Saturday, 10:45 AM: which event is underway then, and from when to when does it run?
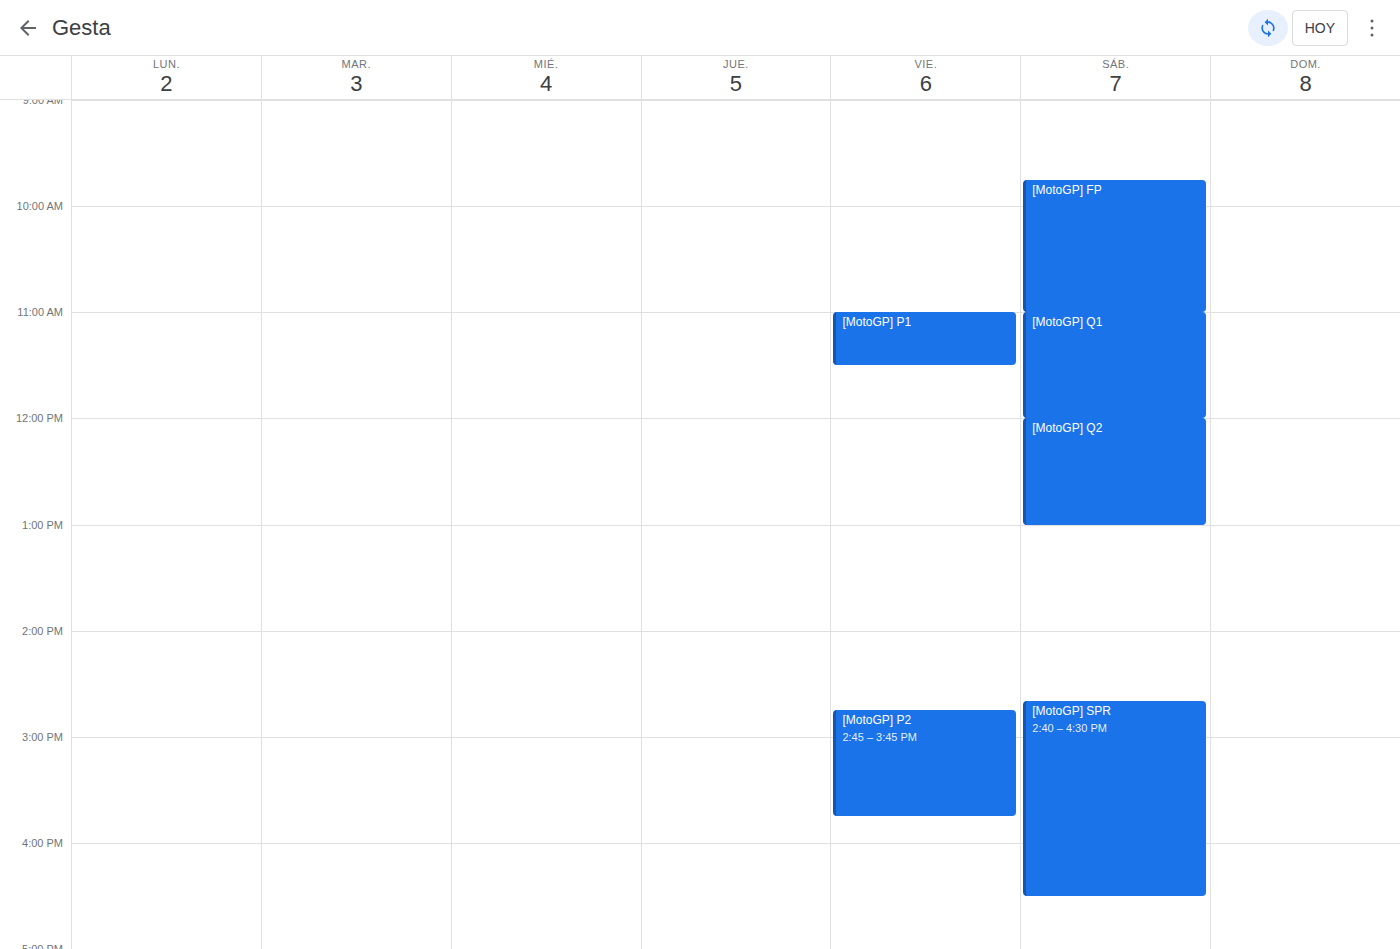
"[MotoGP] FP", 9:45 AM to 11:00 AM